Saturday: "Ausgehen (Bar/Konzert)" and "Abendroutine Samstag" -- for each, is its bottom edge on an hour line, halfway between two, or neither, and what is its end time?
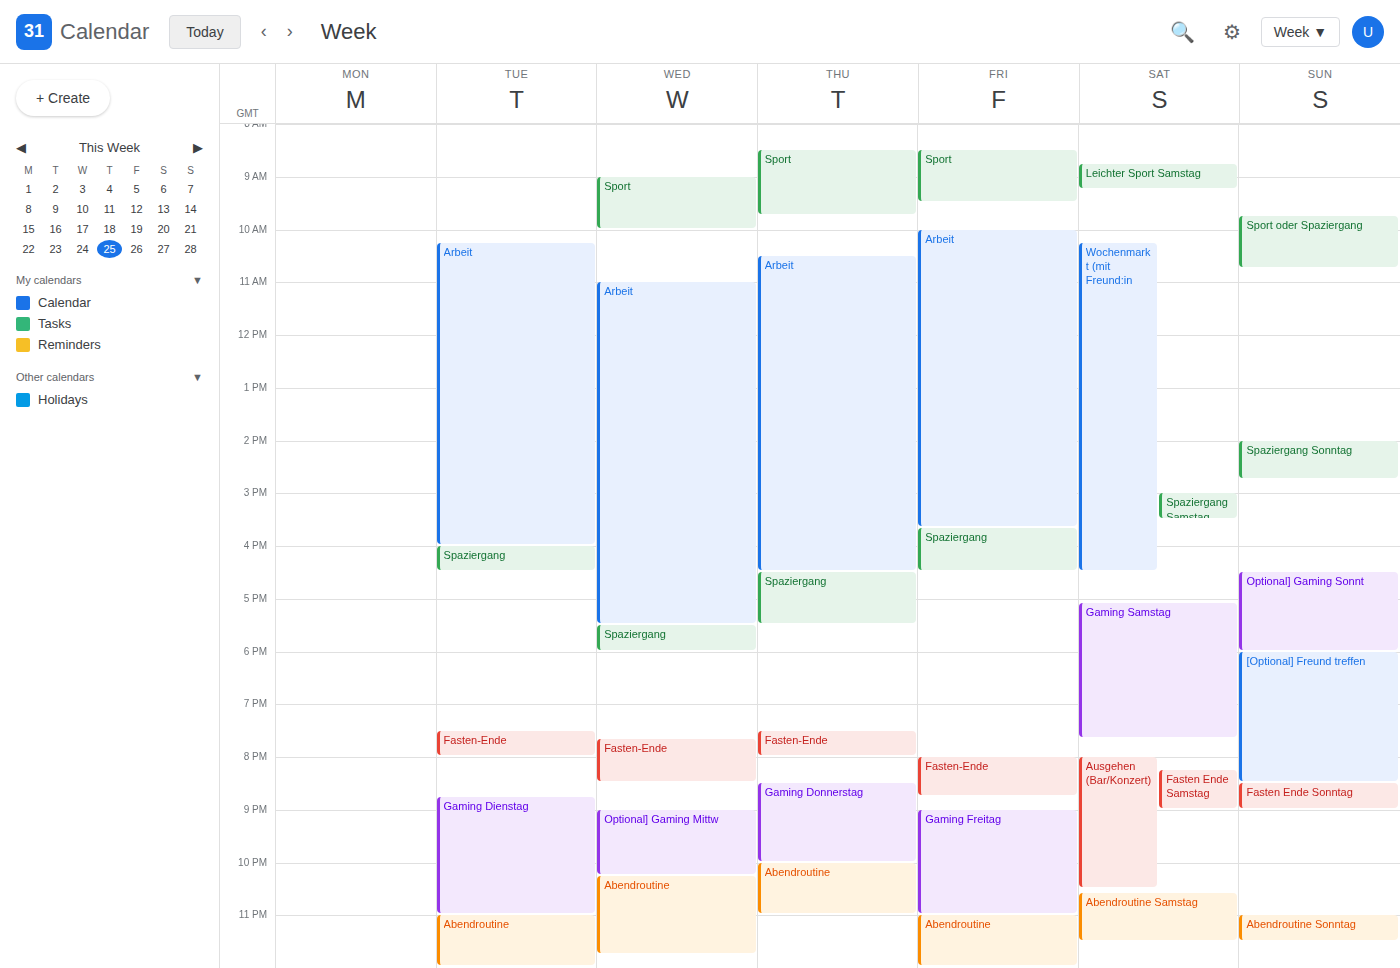
"Ausgehen (Bar/Konzert)": 22:30, halfway between the 22:00 and 23:00 lines. "Abendroutine Samstag": 23:30, halfway between the 23:00 and 24:00 lines.